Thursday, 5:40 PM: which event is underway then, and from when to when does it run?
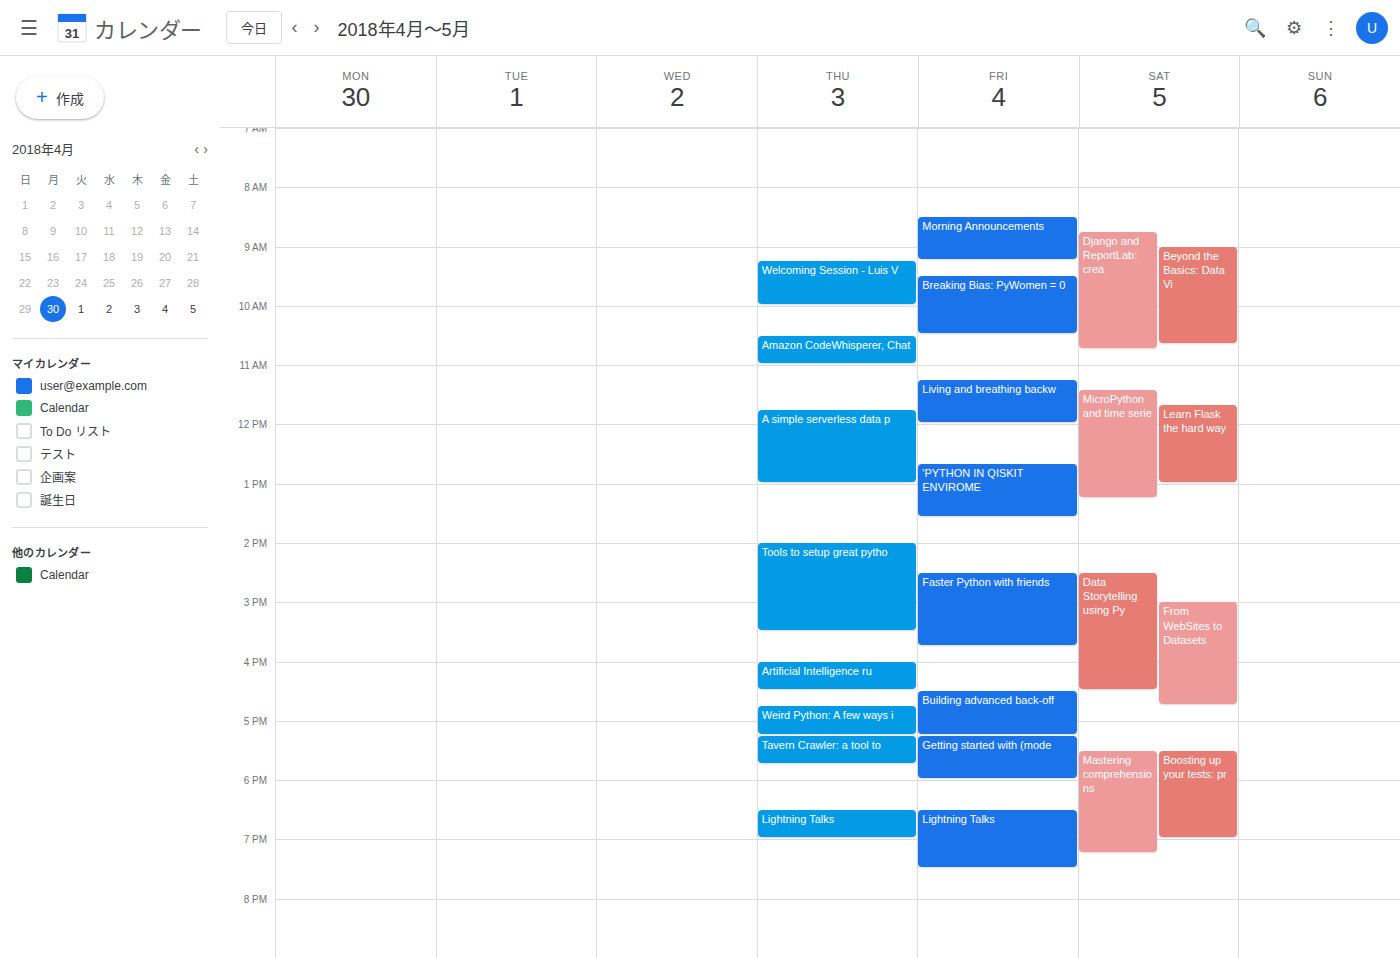
"Tavern Crawler: a tool to", 5:15 PM to 5:45 PM